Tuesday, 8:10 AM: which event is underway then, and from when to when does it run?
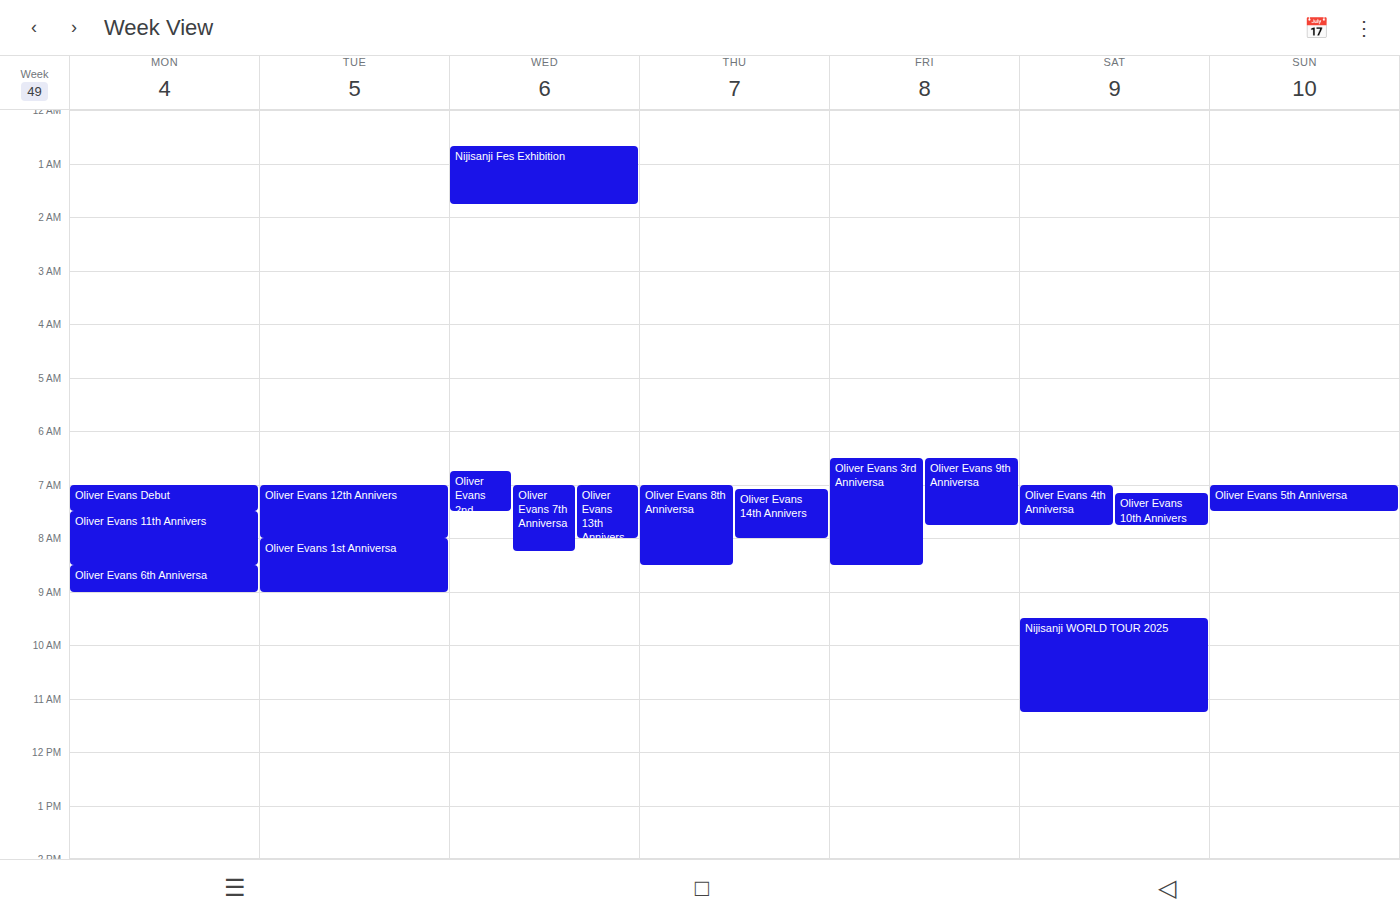
"Oliver Evans 1st Anniversa", 8:00 AM to 9:00 AM